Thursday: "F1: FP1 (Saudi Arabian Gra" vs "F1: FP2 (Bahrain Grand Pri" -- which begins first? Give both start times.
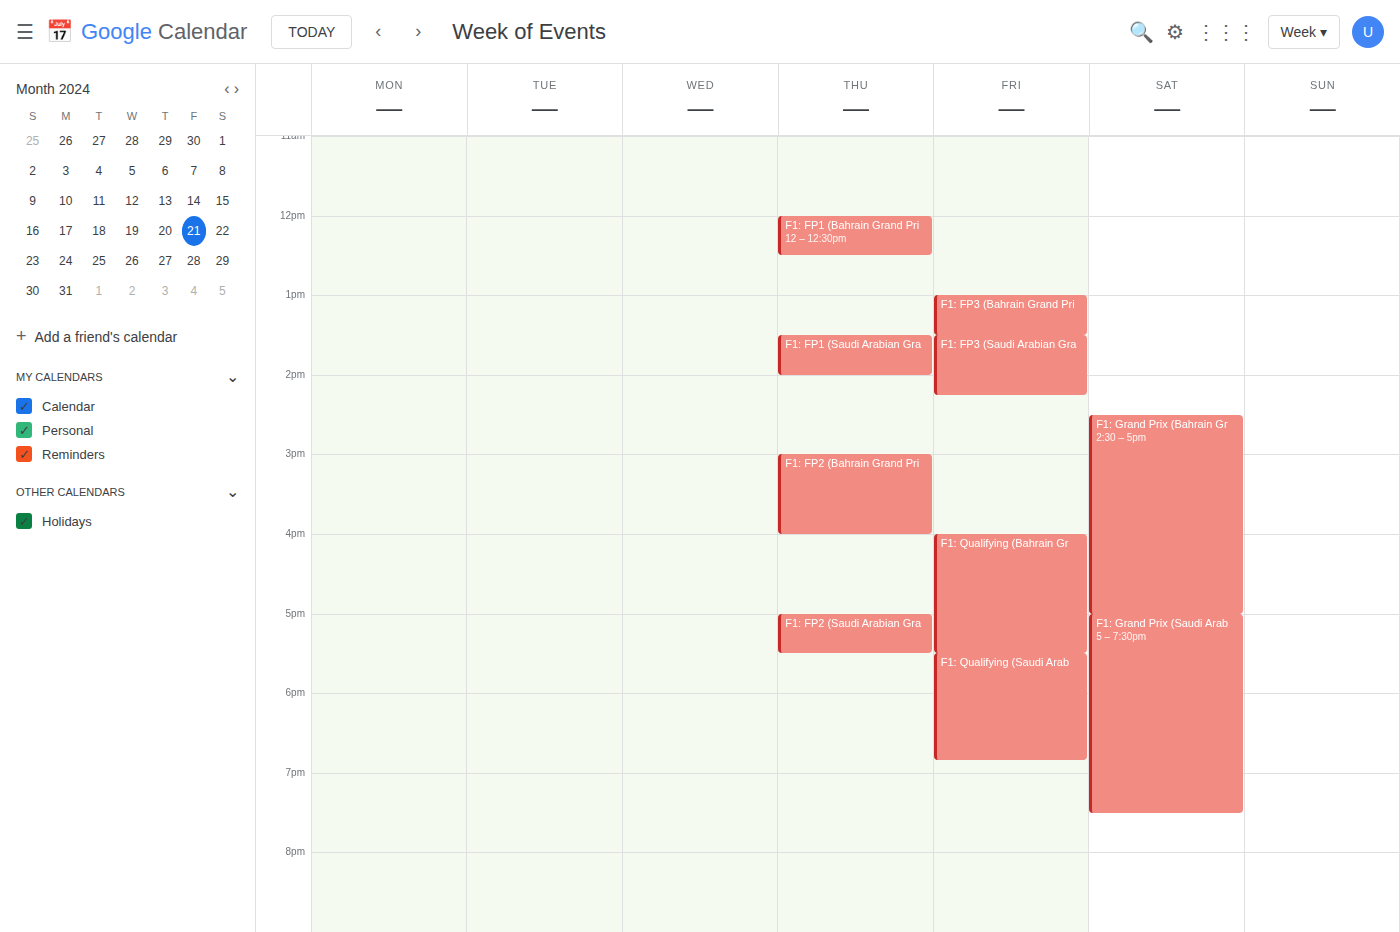
"F1: FP1 (Saudi Arabian Gra" 1:30 PM; "F1: FP2 (Bahrain Grand Pri" 3:00 PM.